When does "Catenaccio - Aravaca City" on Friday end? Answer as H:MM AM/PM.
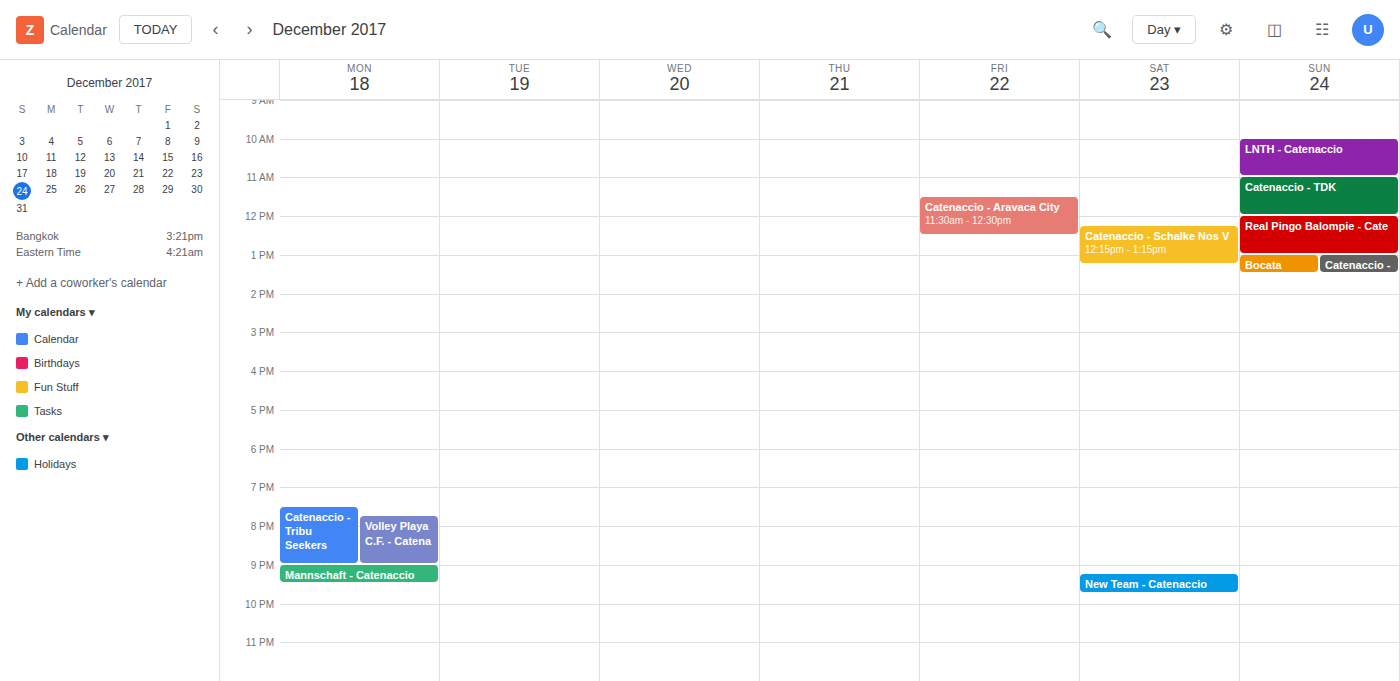
12:30 PM